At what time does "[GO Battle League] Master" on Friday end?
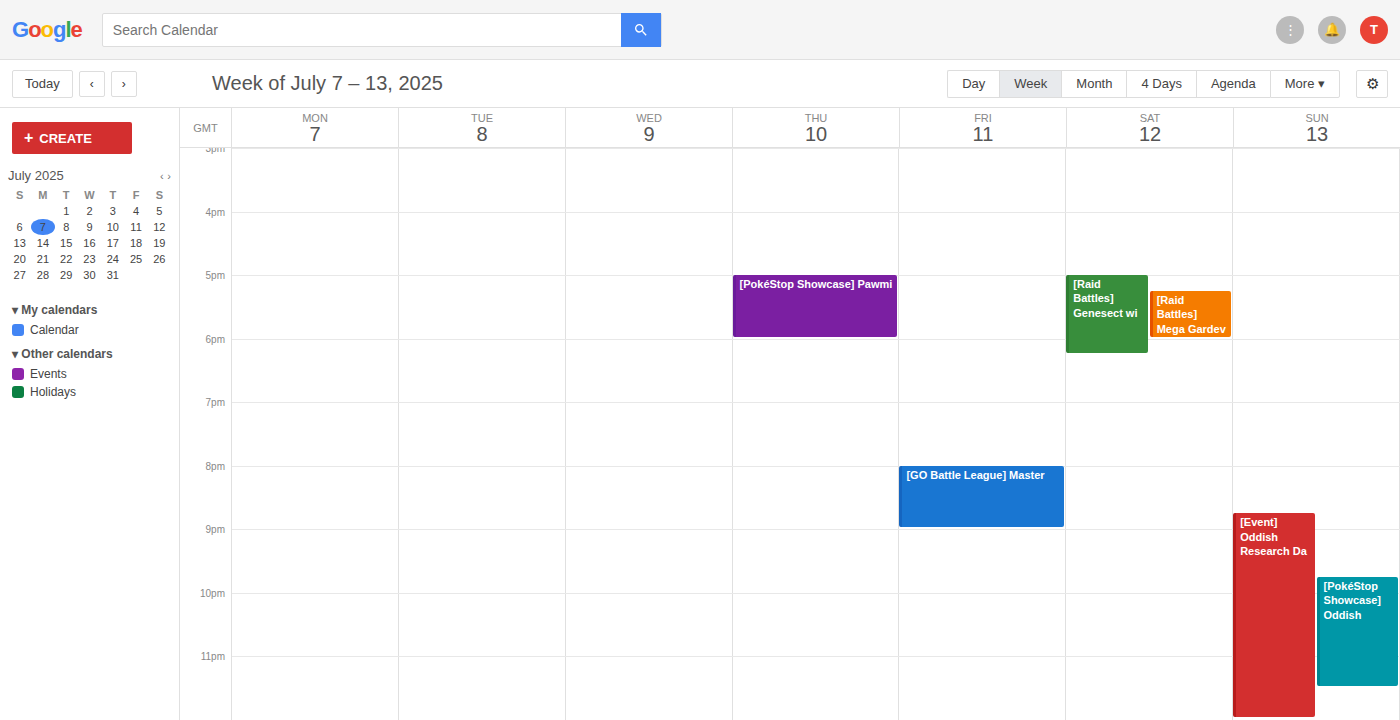
21:00